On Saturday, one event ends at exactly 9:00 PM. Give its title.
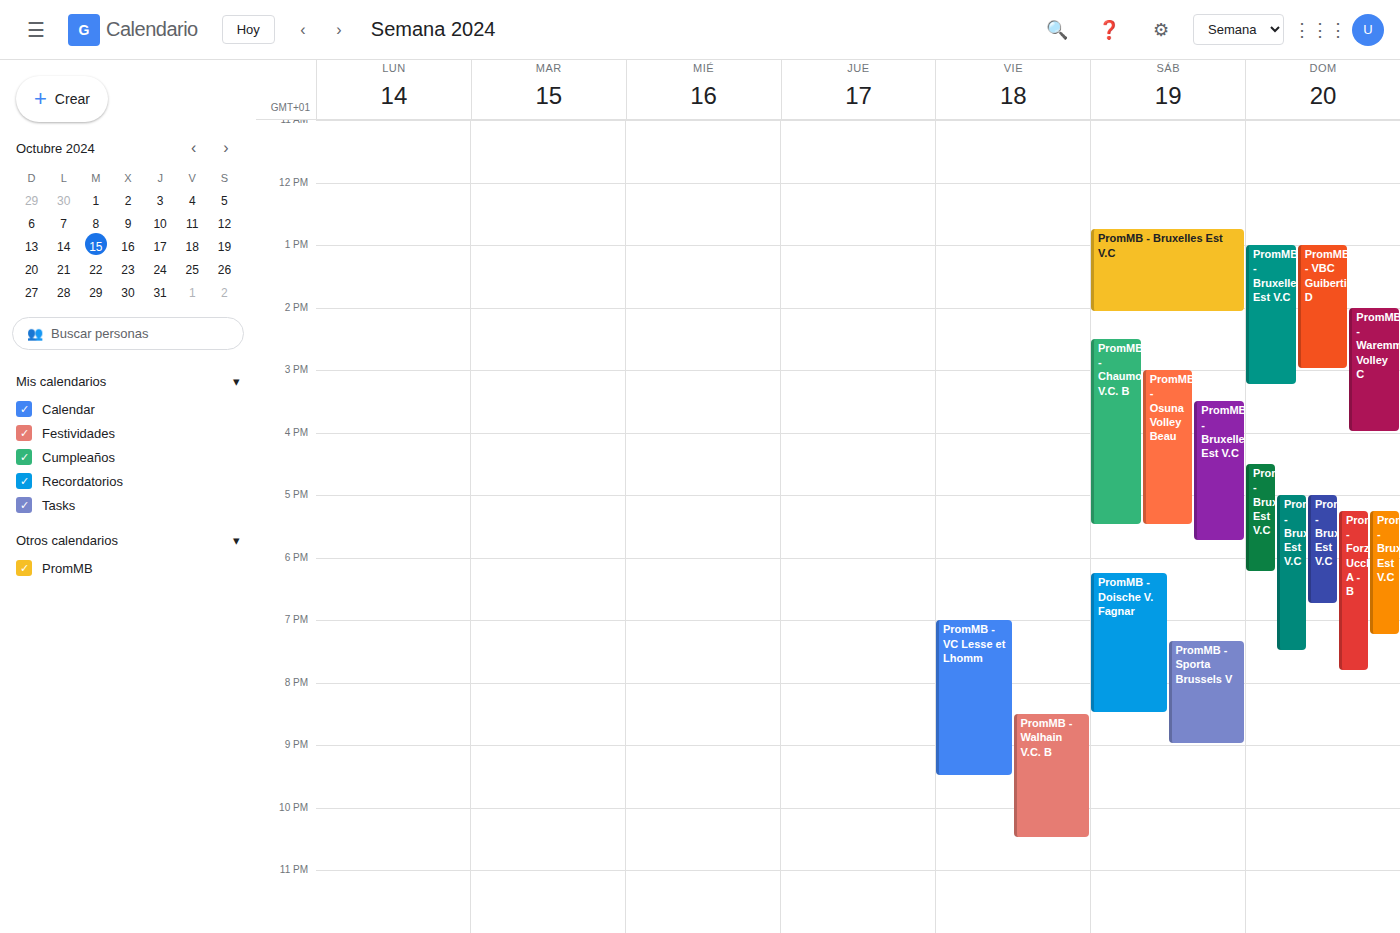
"PromMB - Sporta Brussels V"